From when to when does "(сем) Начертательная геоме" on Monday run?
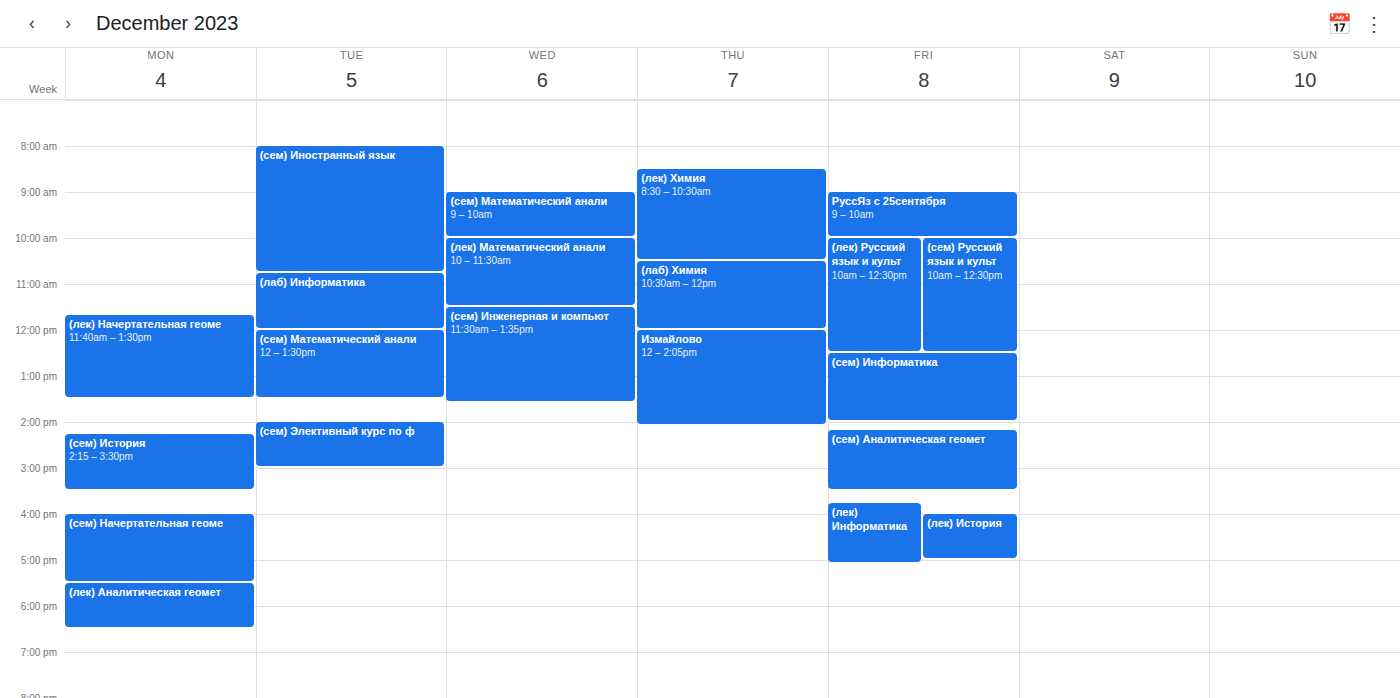
16:00 to 17:30